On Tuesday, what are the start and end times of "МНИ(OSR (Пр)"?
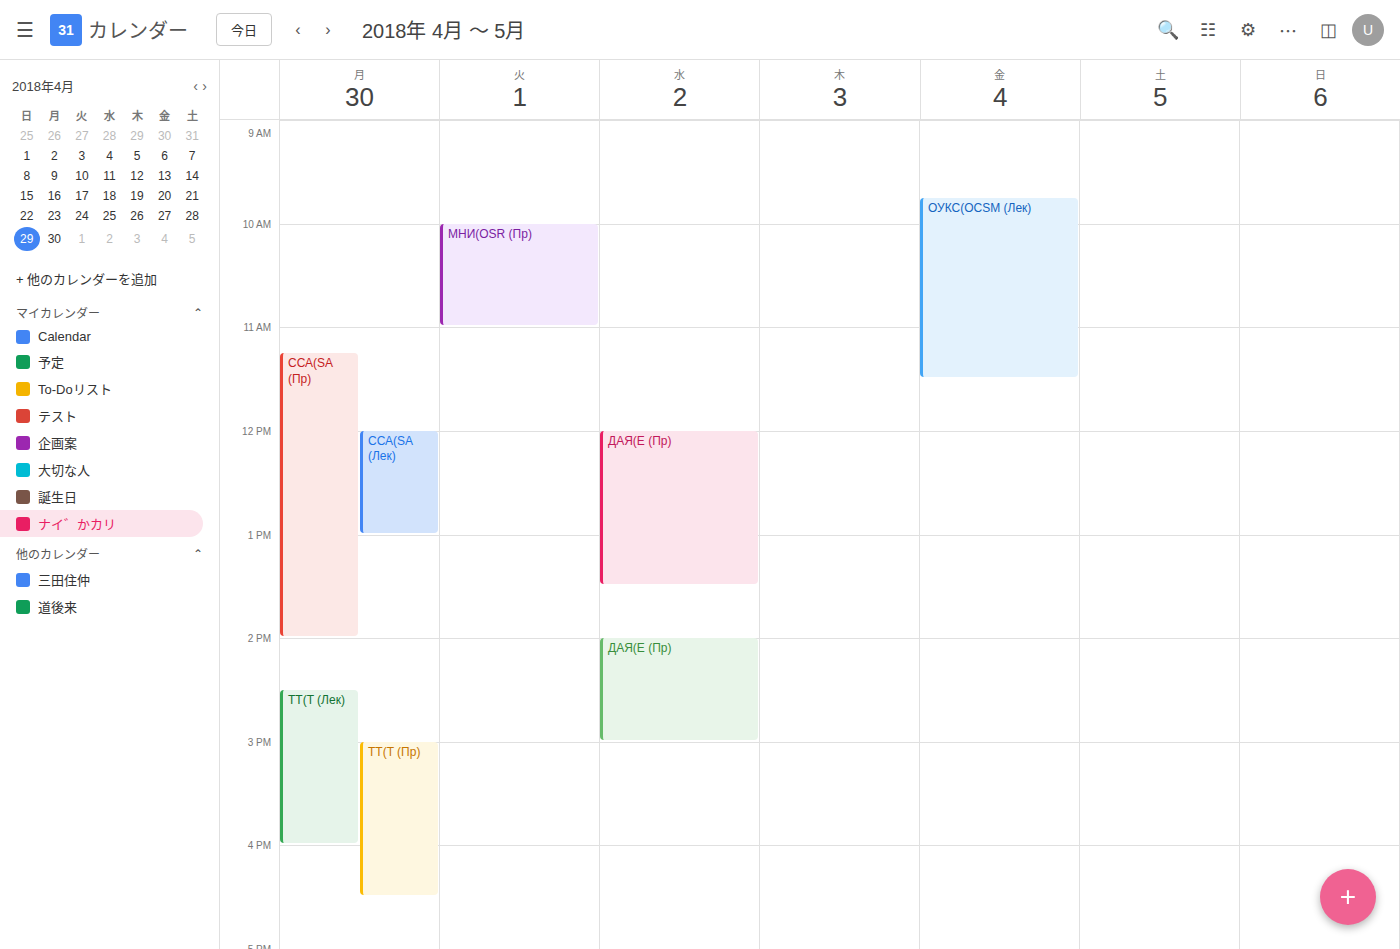
10:00 to 11:00